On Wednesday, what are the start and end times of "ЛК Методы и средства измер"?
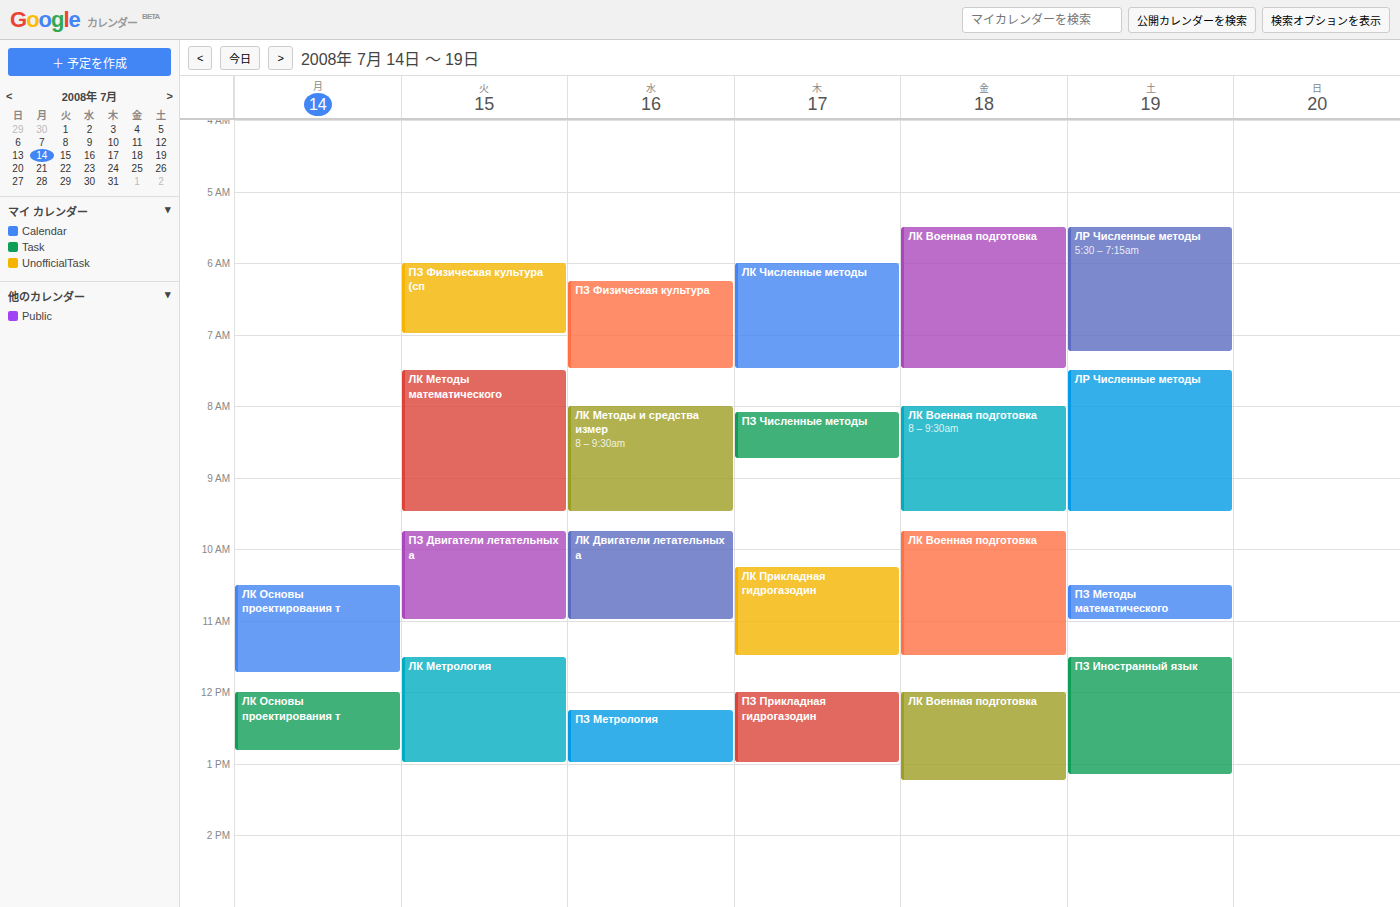
8:00 AM to 9:30 AM